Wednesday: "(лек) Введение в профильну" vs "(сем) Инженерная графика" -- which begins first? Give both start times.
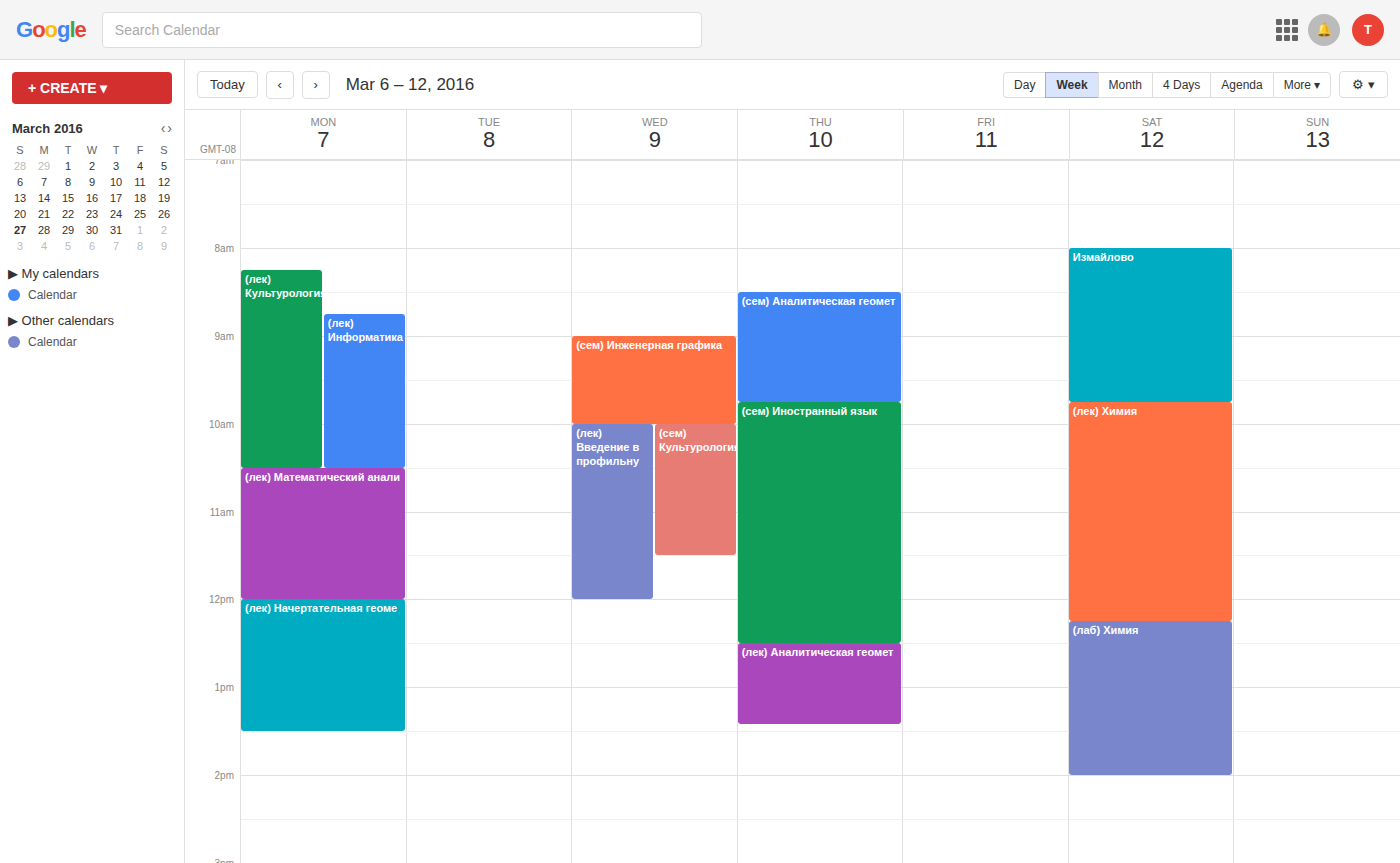
"(сем) Инженерная графика" 9:00 AM; "(лек) Введение в профильну" 10:00 AM.